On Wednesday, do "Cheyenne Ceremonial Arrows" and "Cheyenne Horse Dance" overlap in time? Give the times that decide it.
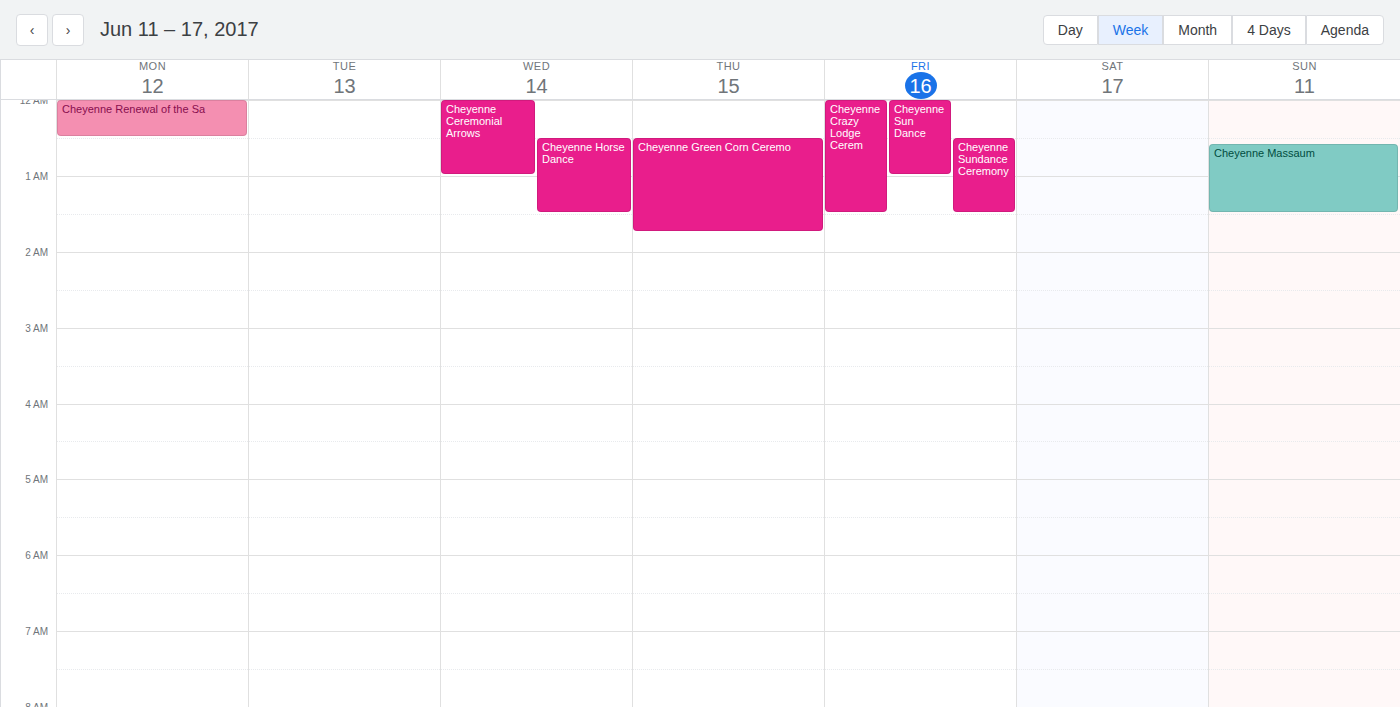
"Cheyenne Horse Dance" starts at 00:30, before "Cheyenne Ceremonial Arrows" ends at 01:00 -- they overlap.